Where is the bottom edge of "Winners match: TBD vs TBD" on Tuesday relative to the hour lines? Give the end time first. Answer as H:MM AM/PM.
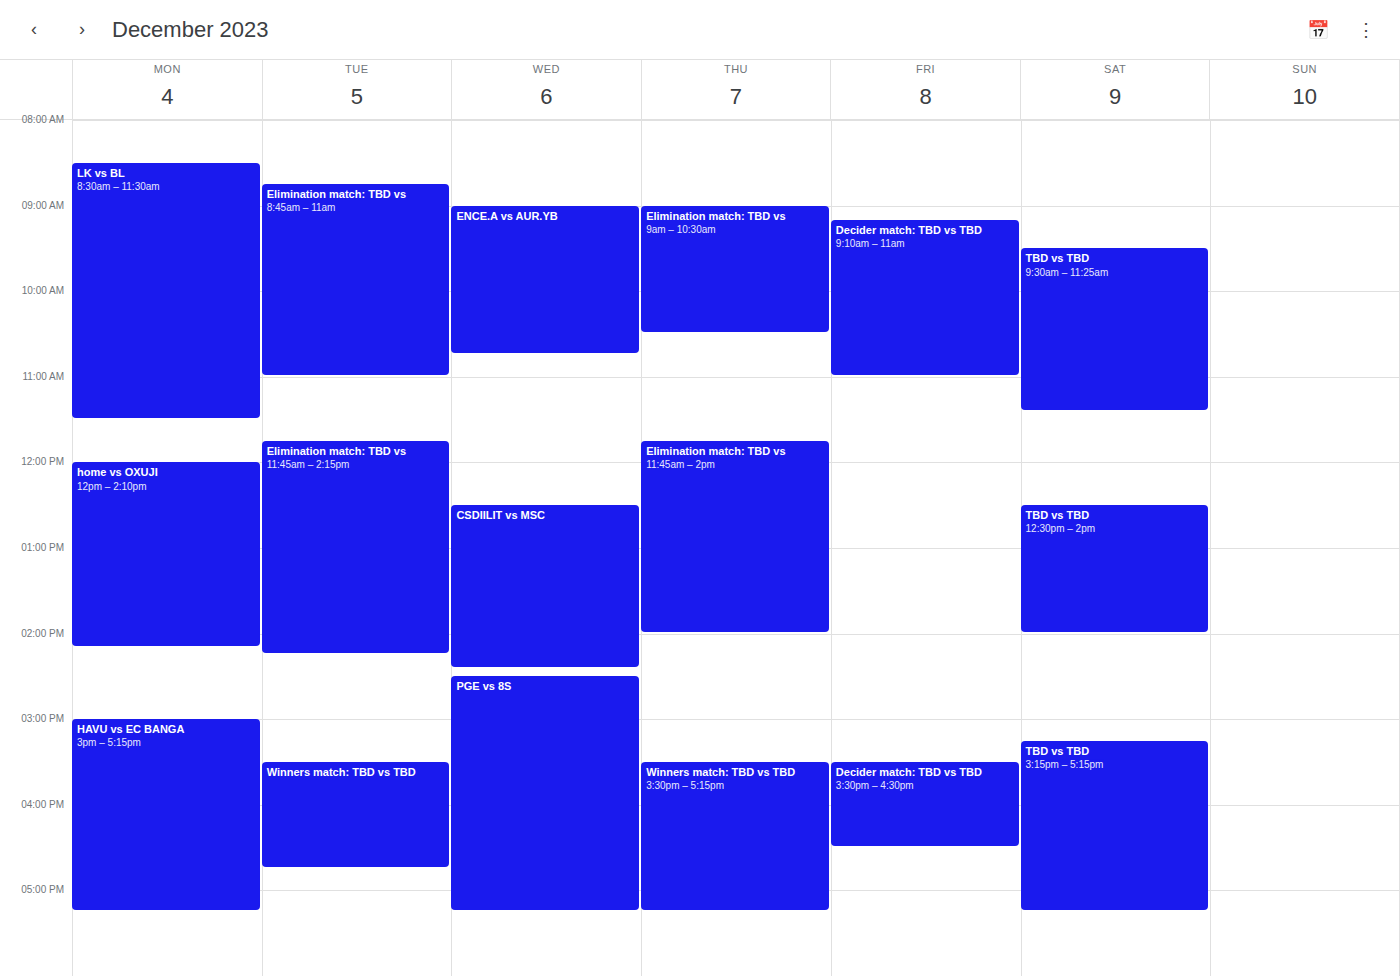
4:45 PM -- neither: three quarters of the way from the 4 PM line to the 5 PM line.